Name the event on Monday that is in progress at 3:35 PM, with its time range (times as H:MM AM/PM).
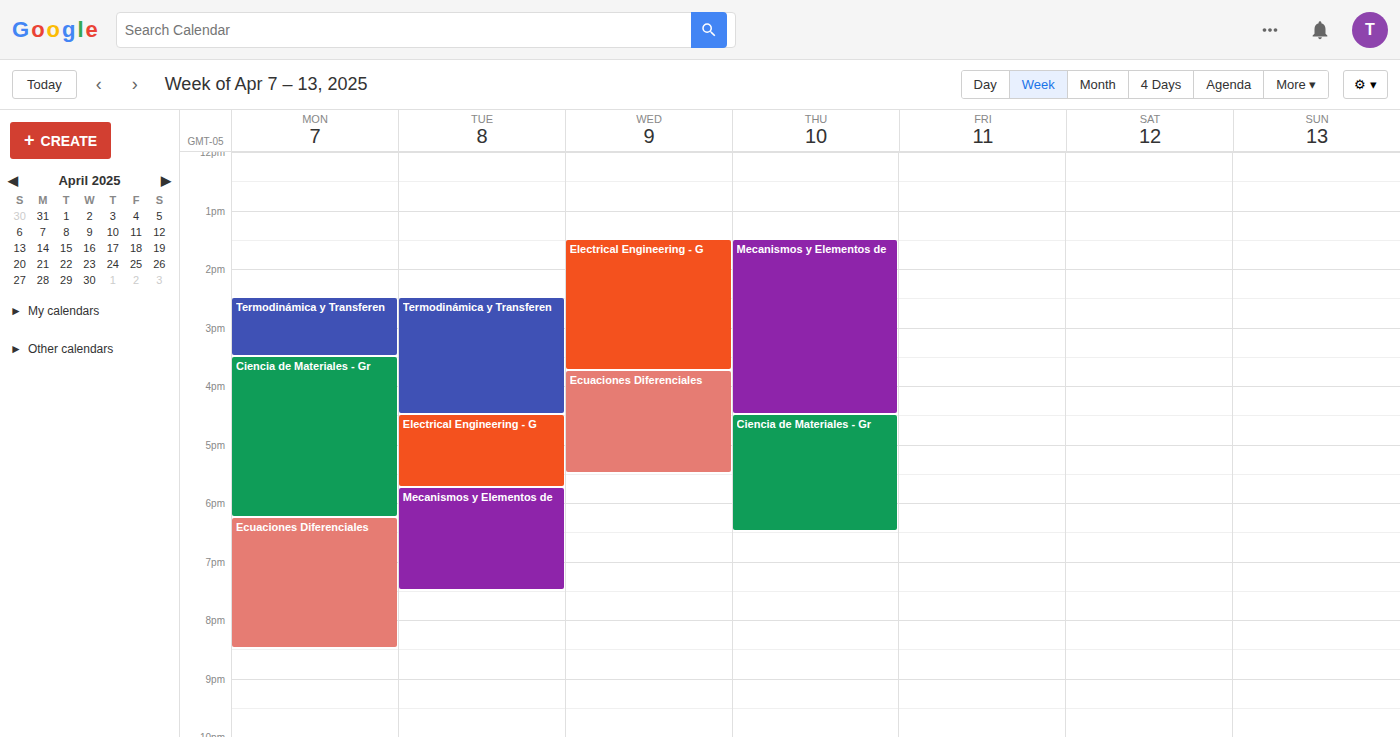
"Ciencia de Materiales - Gr", 3:30 PM to 6:15 PM